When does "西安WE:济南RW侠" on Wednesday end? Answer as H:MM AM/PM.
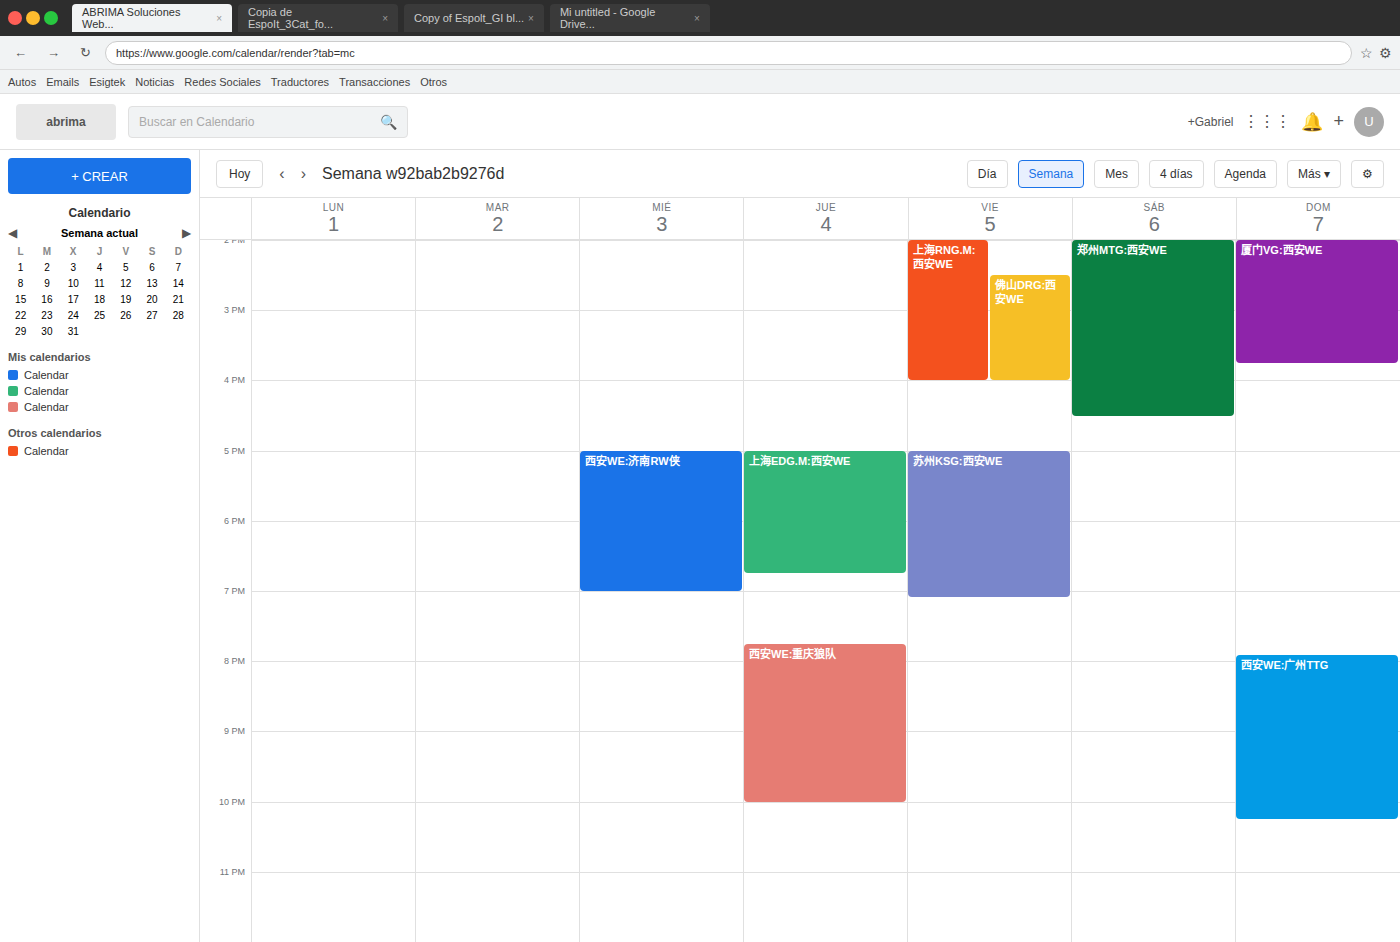
7:00 PM